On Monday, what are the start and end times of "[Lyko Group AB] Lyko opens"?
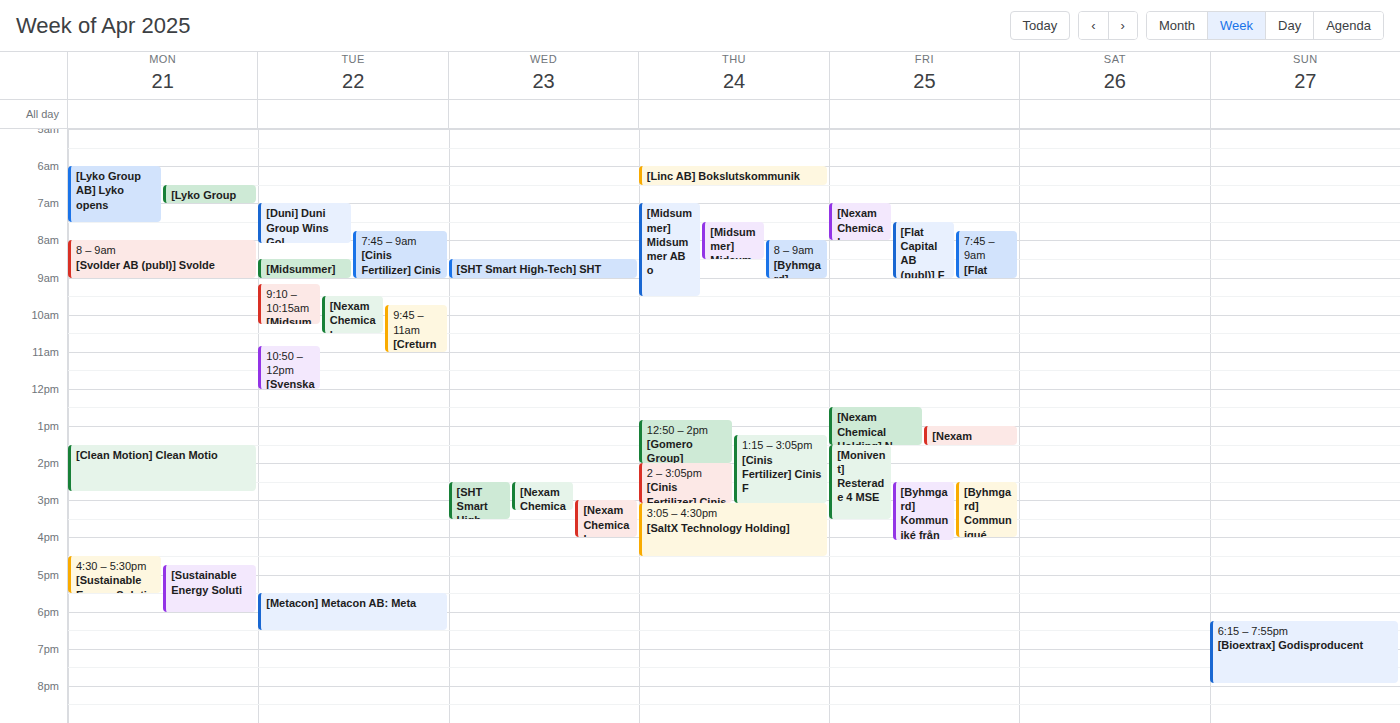
06:00 to 07:30